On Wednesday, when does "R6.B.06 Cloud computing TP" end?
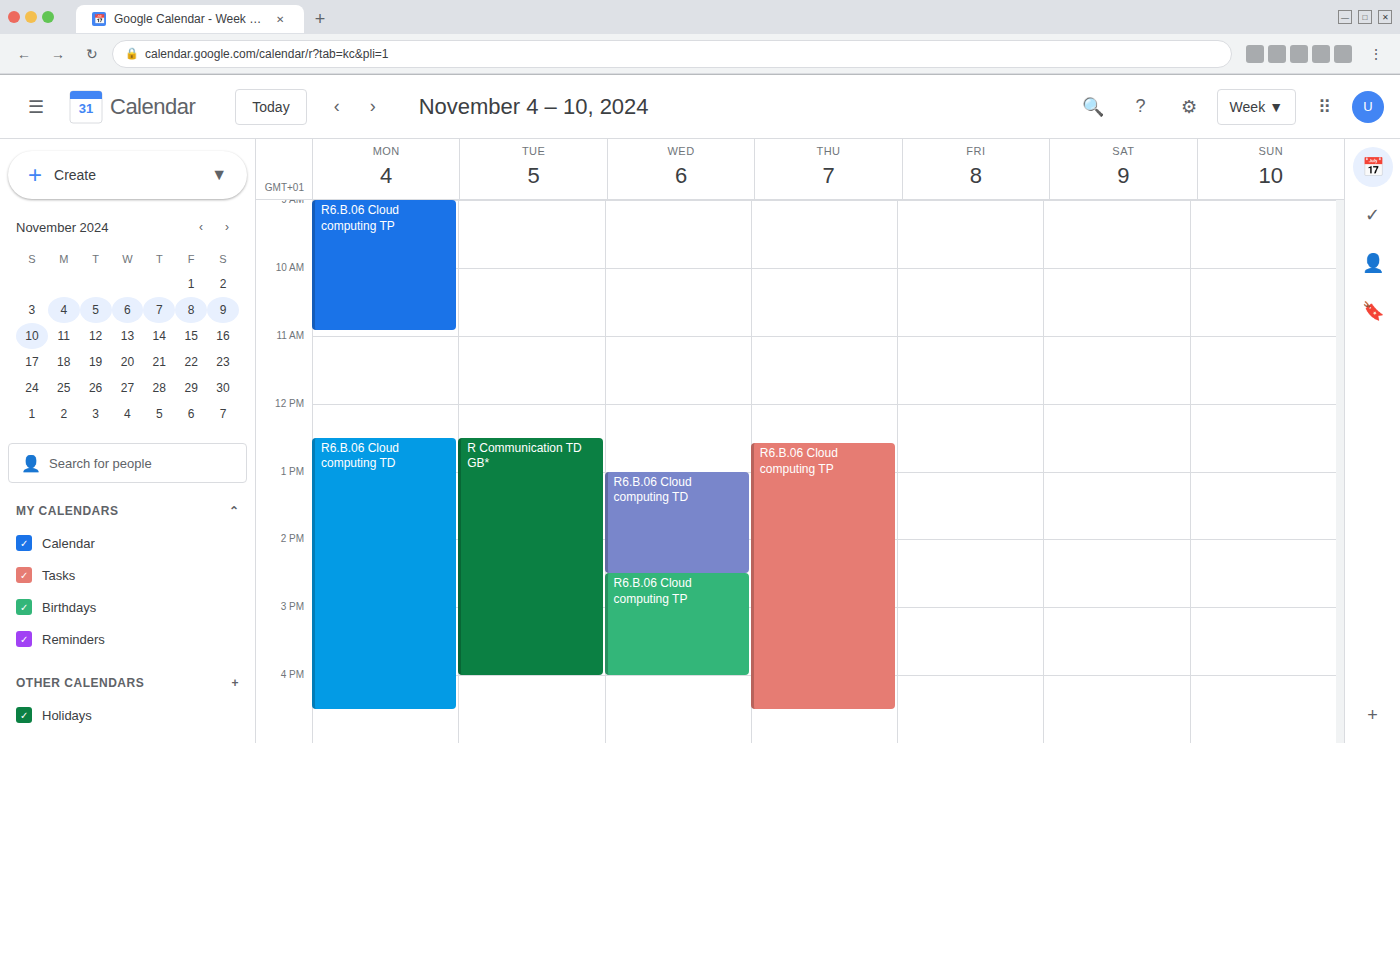
4:00 PM